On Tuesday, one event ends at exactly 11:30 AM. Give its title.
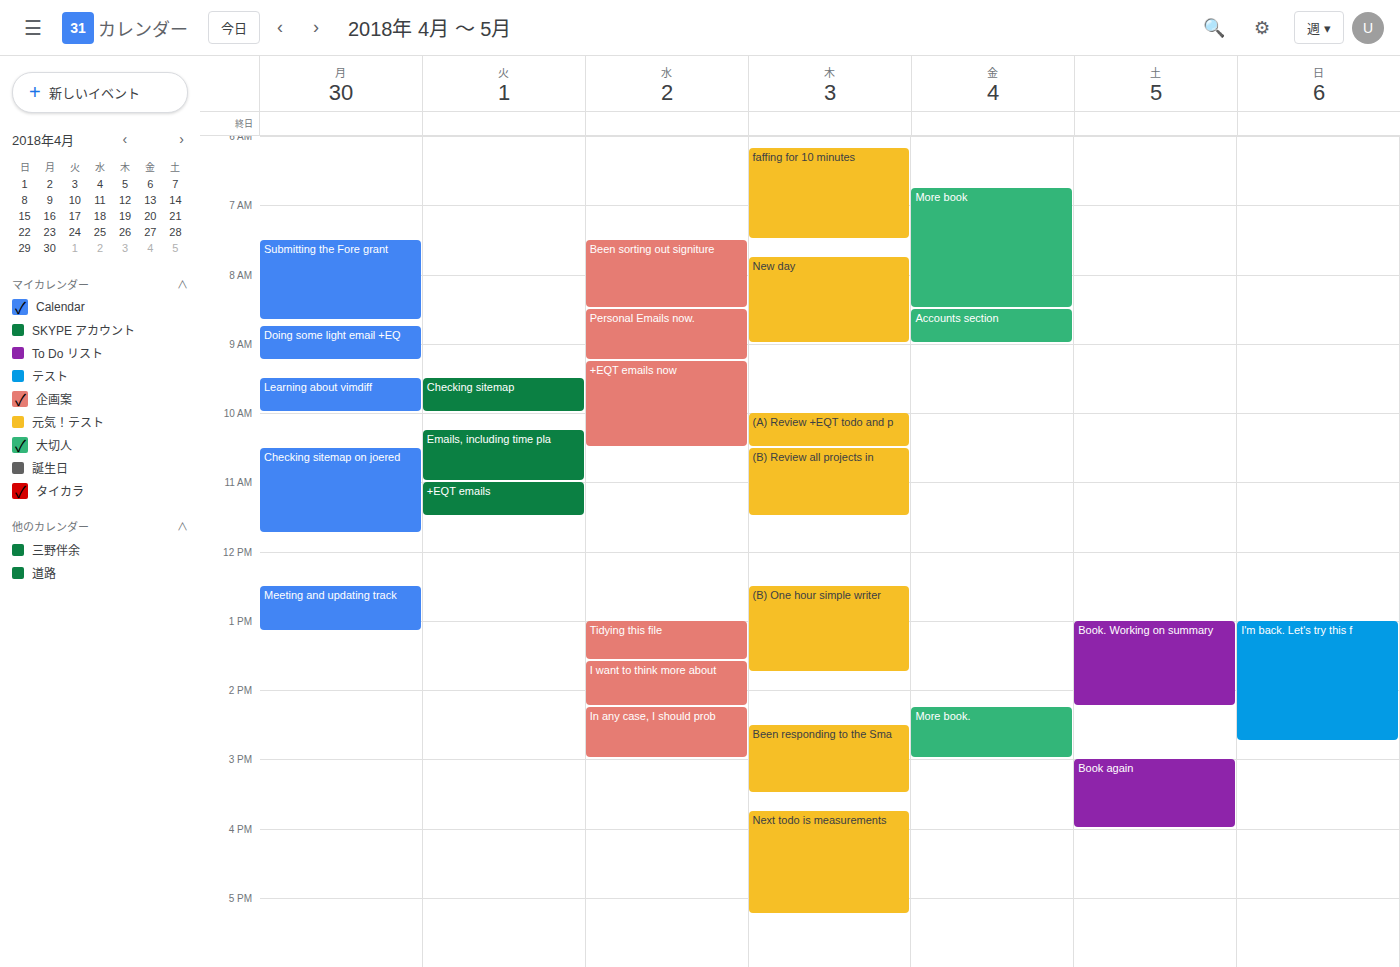
"+EQT emails"